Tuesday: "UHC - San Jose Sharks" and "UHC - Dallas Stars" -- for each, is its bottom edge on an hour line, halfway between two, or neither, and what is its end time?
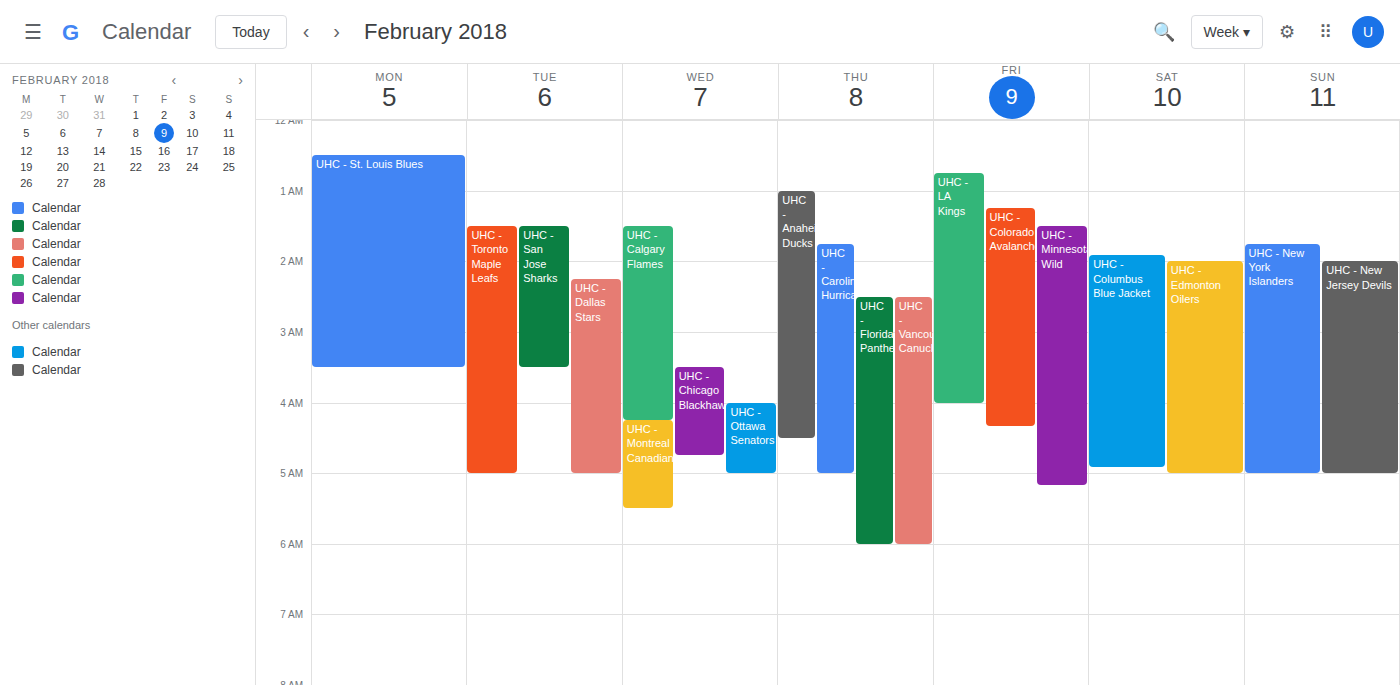
"UHC - San Jose Sharks": 3:30 AM, halfway between the 3 AM and 4 AM lines. "UHC - Dallas Stars": 5:00 AM, exactly on the 5 AM line.